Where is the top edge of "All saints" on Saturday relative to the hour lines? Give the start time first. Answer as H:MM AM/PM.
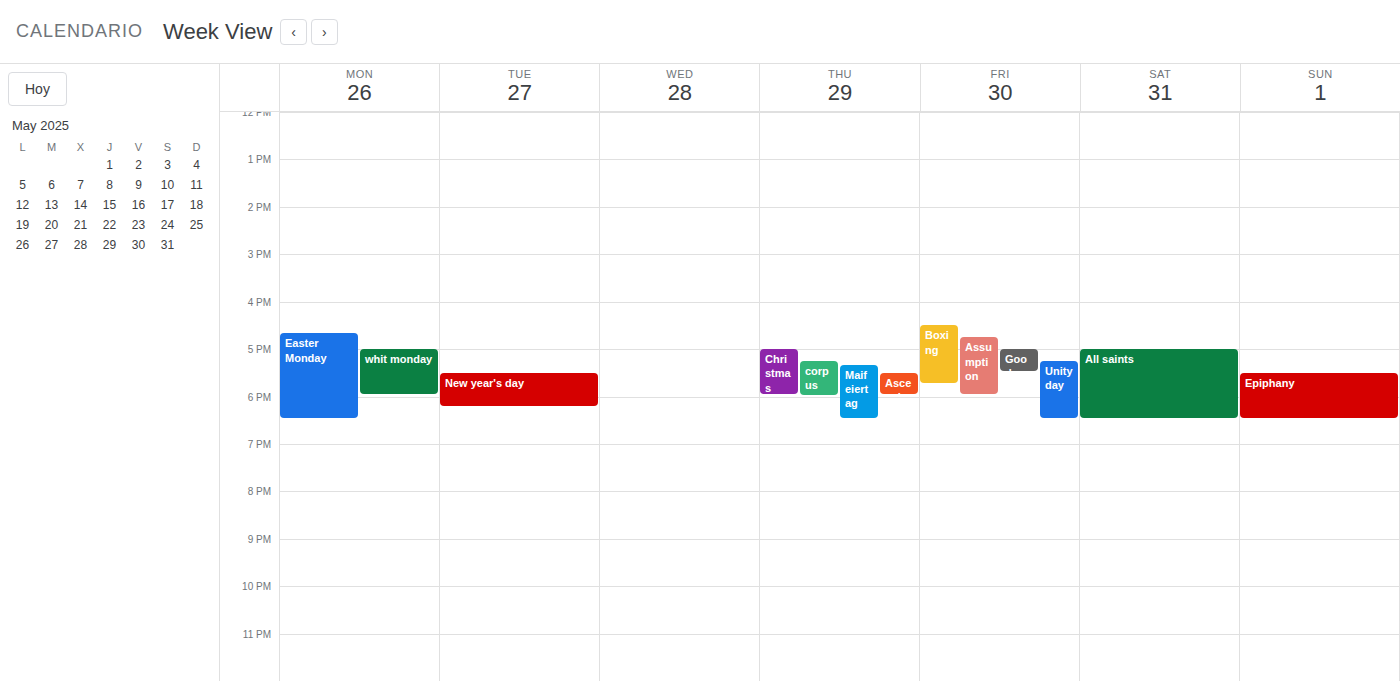
5:00 PM -- exactly on the 5 PM line.